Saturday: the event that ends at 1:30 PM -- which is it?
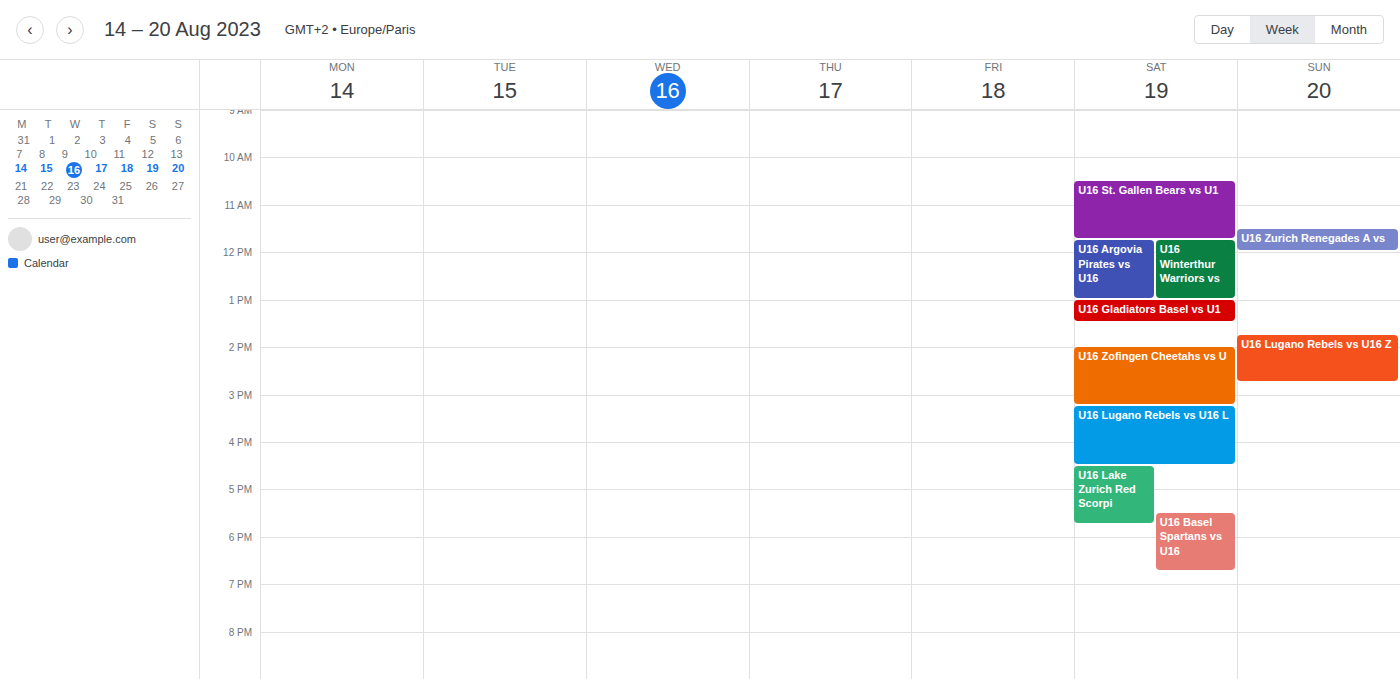
"U16 Gladiators Basel vs U1"